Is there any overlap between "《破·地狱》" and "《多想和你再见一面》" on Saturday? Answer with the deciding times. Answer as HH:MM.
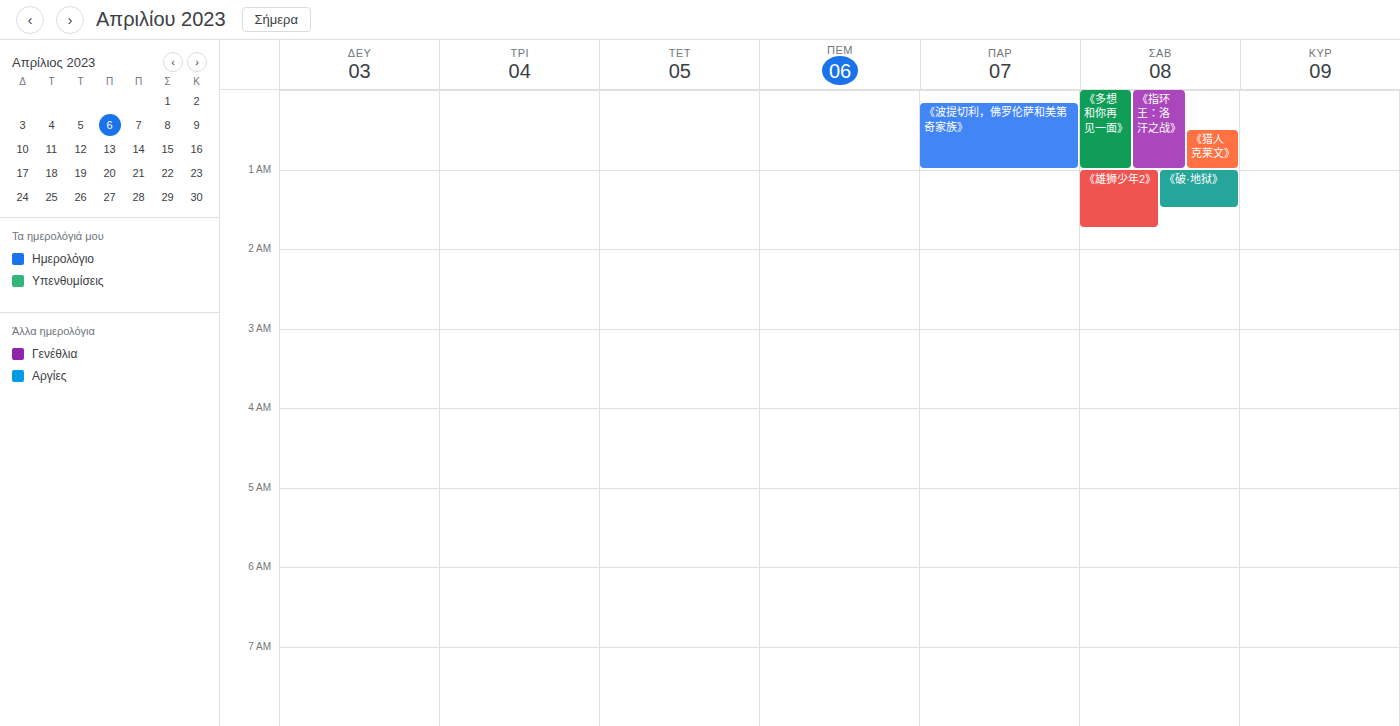
"《多想和你再见一面》" ends at 01:00, exactly when "《破·地狱》" starts -- they touch but do not overlap.